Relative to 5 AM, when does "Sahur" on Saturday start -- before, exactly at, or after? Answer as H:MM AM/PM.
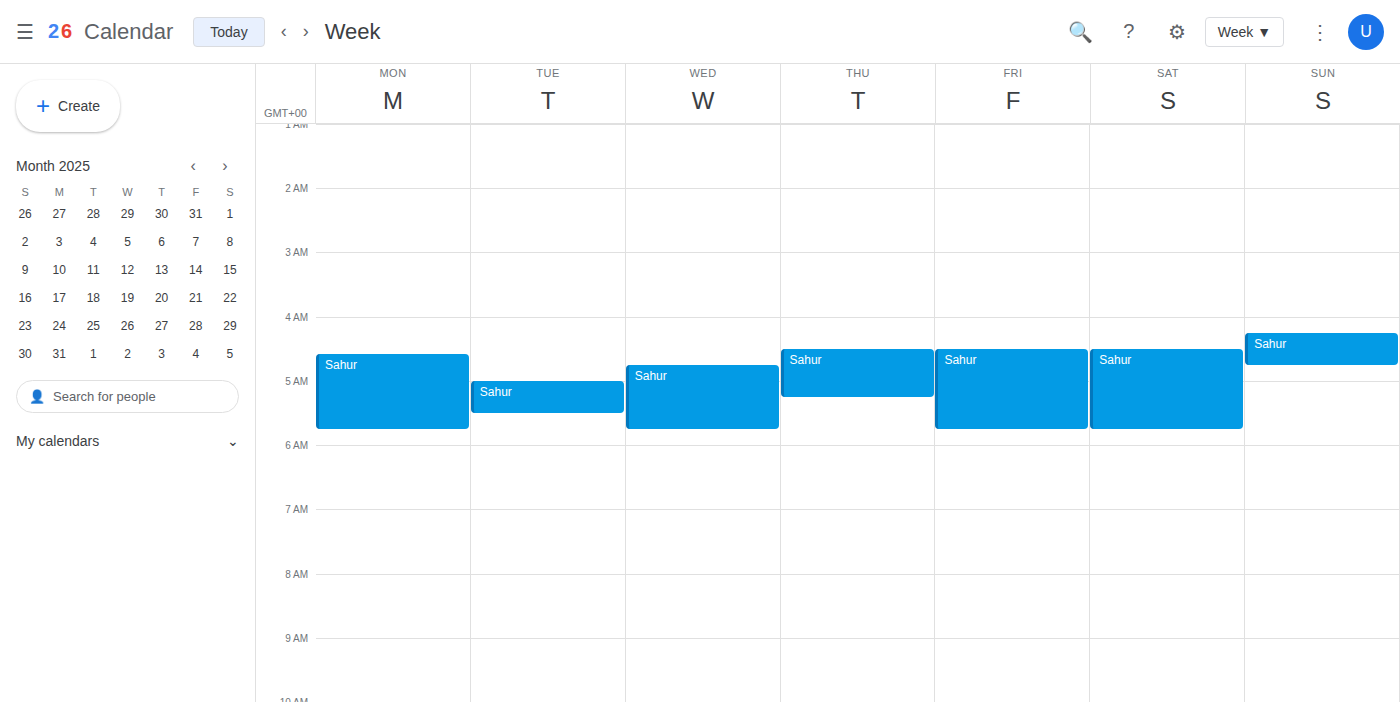
4:30 AM -- before 5 AM, 30 minutes above the 5 AM line.